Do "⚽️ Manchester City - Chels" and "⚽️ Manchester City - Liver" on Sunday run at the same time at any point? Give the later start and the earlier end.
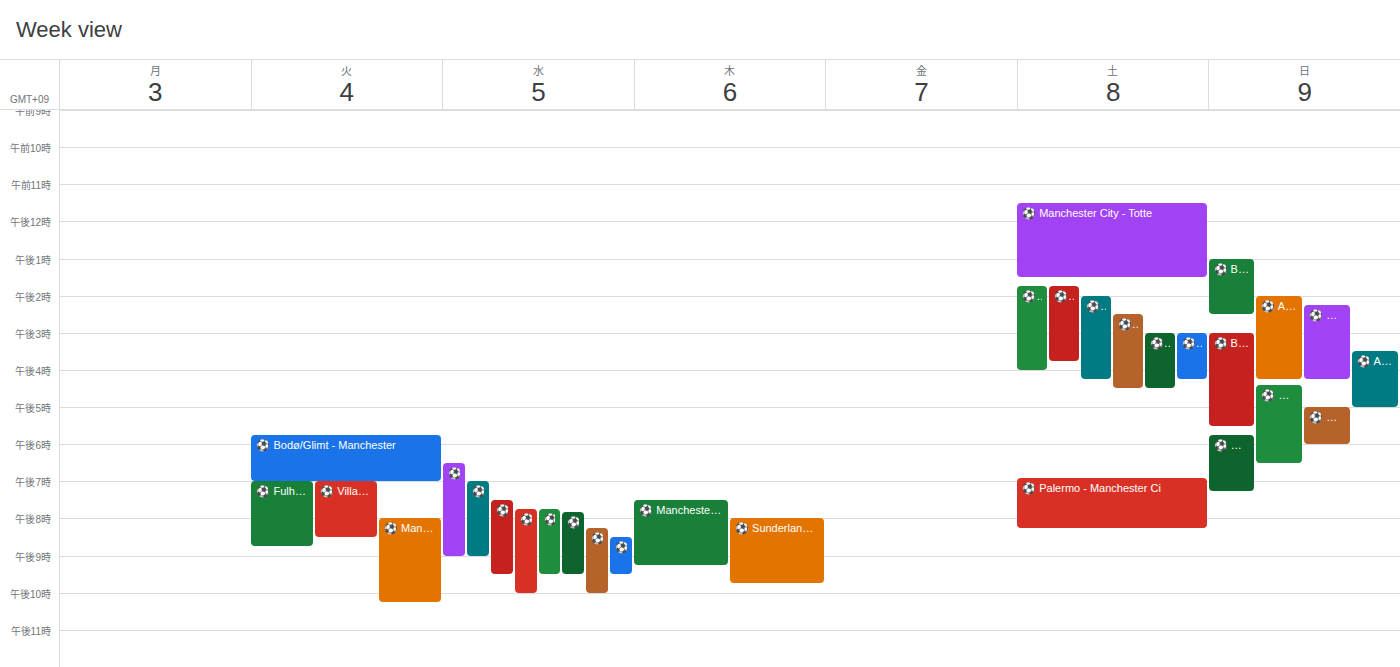
"⚽️ Manchester City - Chels" starts at 5:45 PM, before "⚽️ Manchester City - Liver" ends at 6:00 PM -- they overlap.